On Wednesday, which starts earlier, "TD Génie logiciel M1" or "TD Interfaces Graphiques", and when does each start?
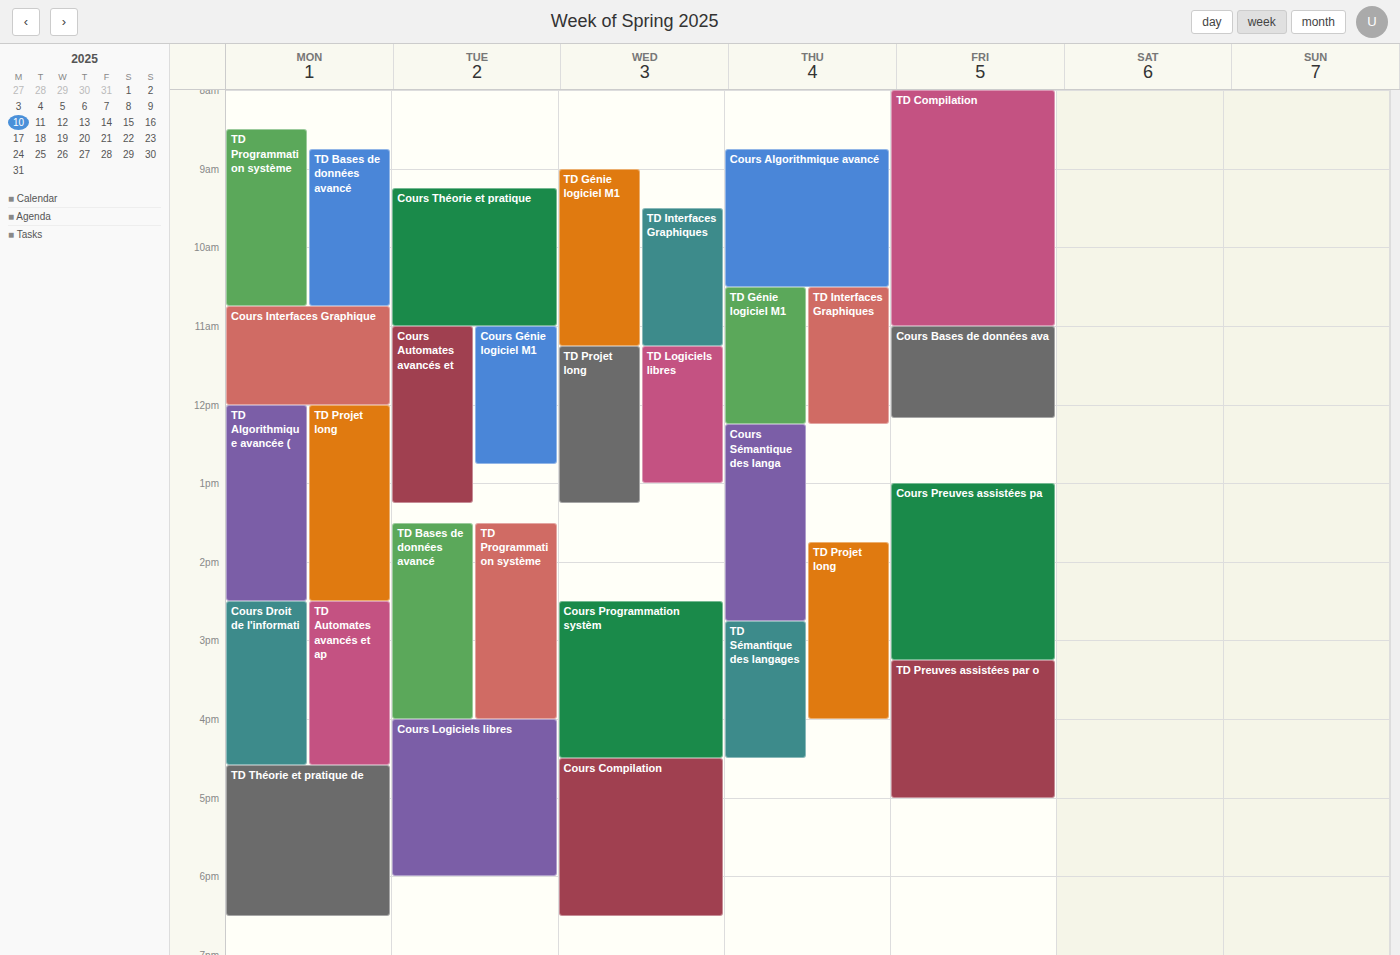
"TD Génie logiciel M1" 9:00 AM; "TD Interfaces Graphiques" 9:30 AM.